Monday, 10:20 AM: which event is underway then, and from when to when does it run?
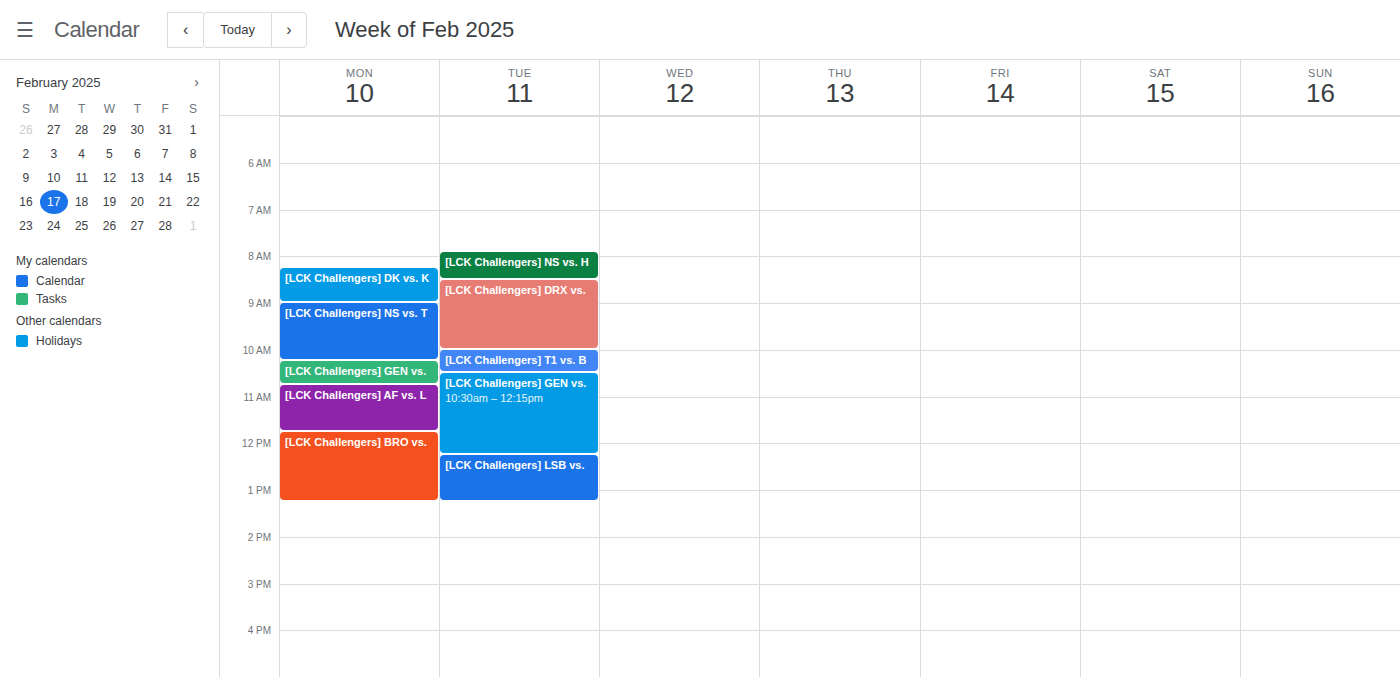
"[LCK Challengers] GEN vs.", 10:15 AM to 10:45 AM